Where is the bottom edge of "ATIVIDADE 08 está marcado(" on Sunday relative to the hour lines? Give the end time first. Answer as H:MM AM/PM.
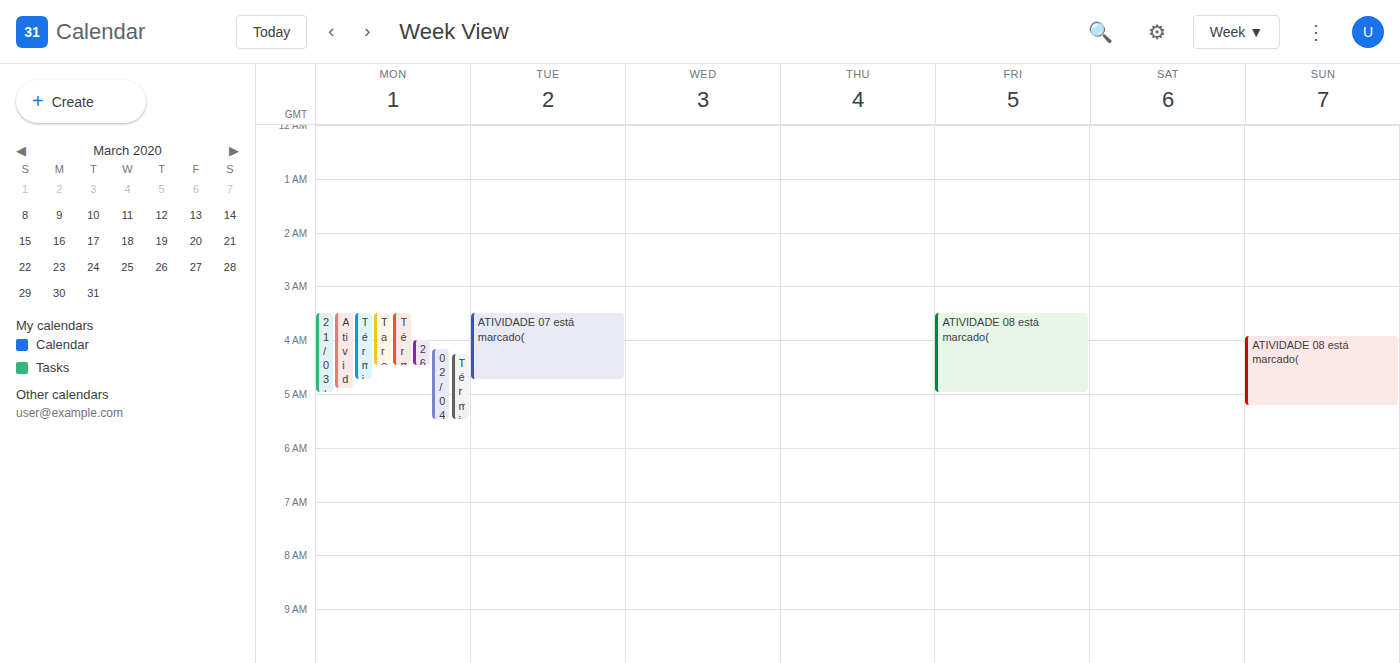
5:15 AM -- neither: a quarter of the way from the 5 AM line to the 6 AM line.